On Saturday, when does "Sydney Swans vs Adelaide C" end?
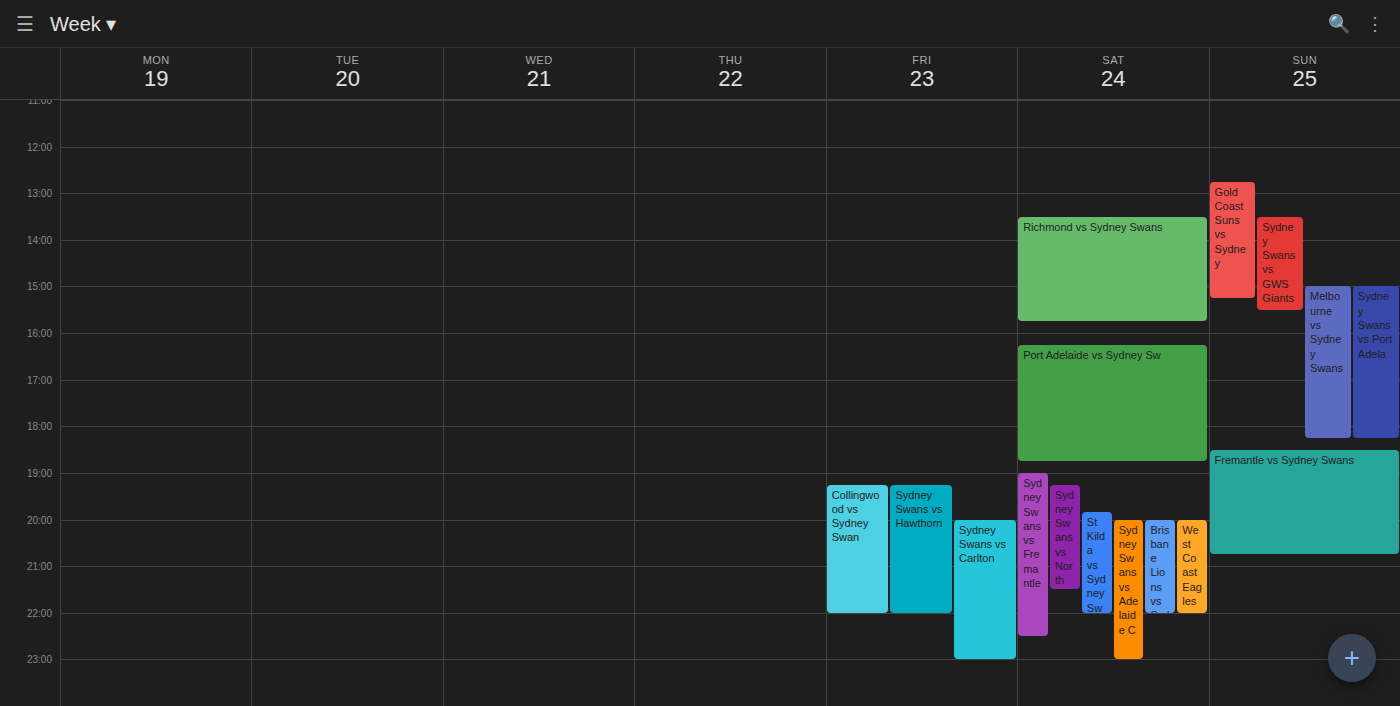
11:00 PM